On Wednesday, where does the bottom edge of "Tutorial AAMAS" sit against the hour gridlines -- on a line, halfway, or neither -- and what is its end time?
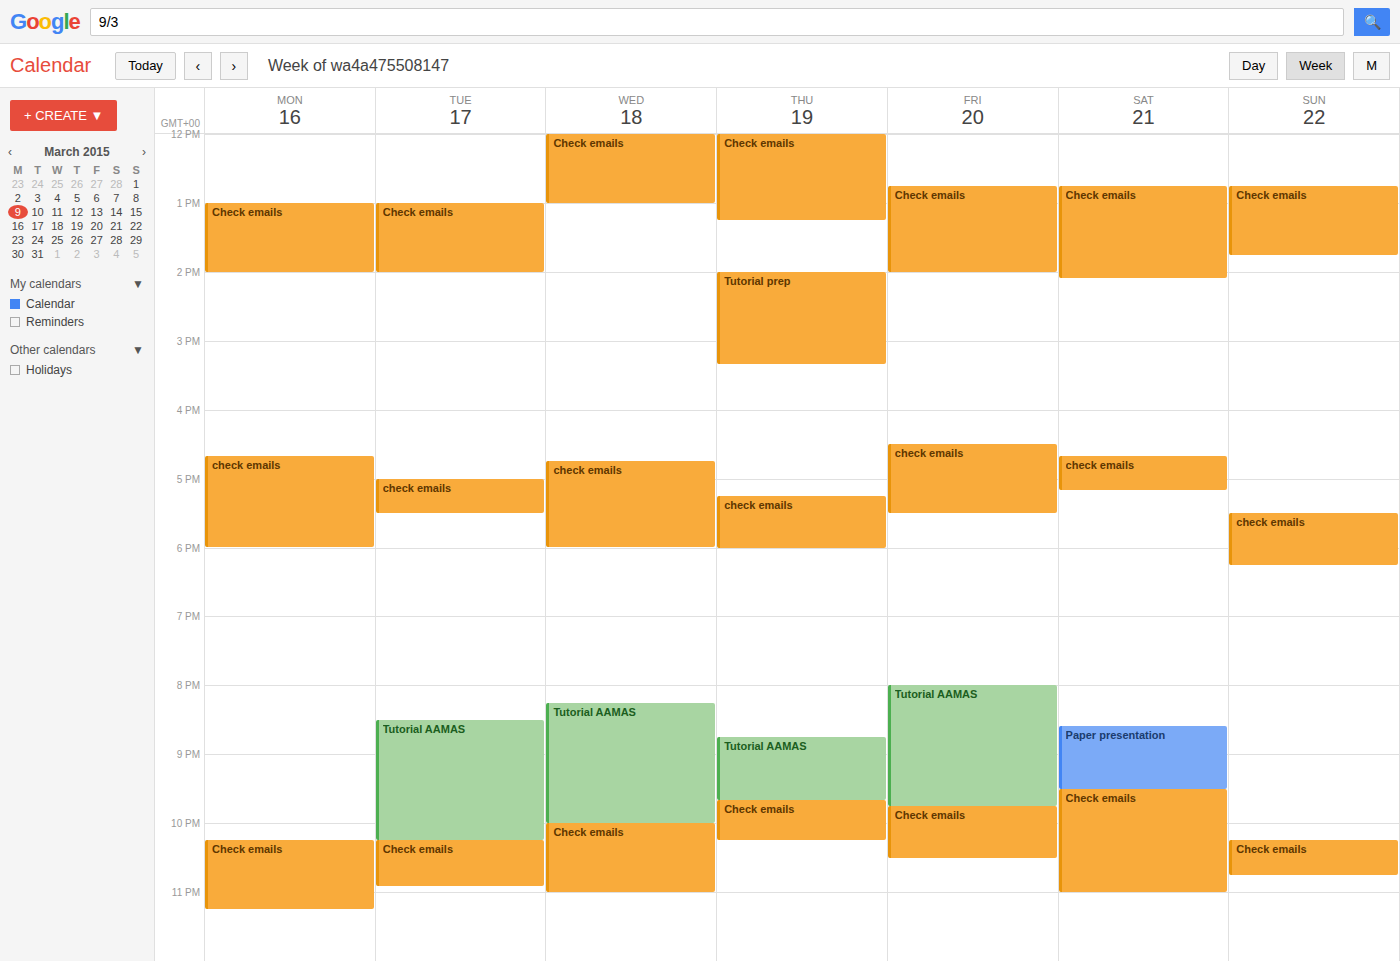
10:00 PM -- exactly on the 10 PM line.